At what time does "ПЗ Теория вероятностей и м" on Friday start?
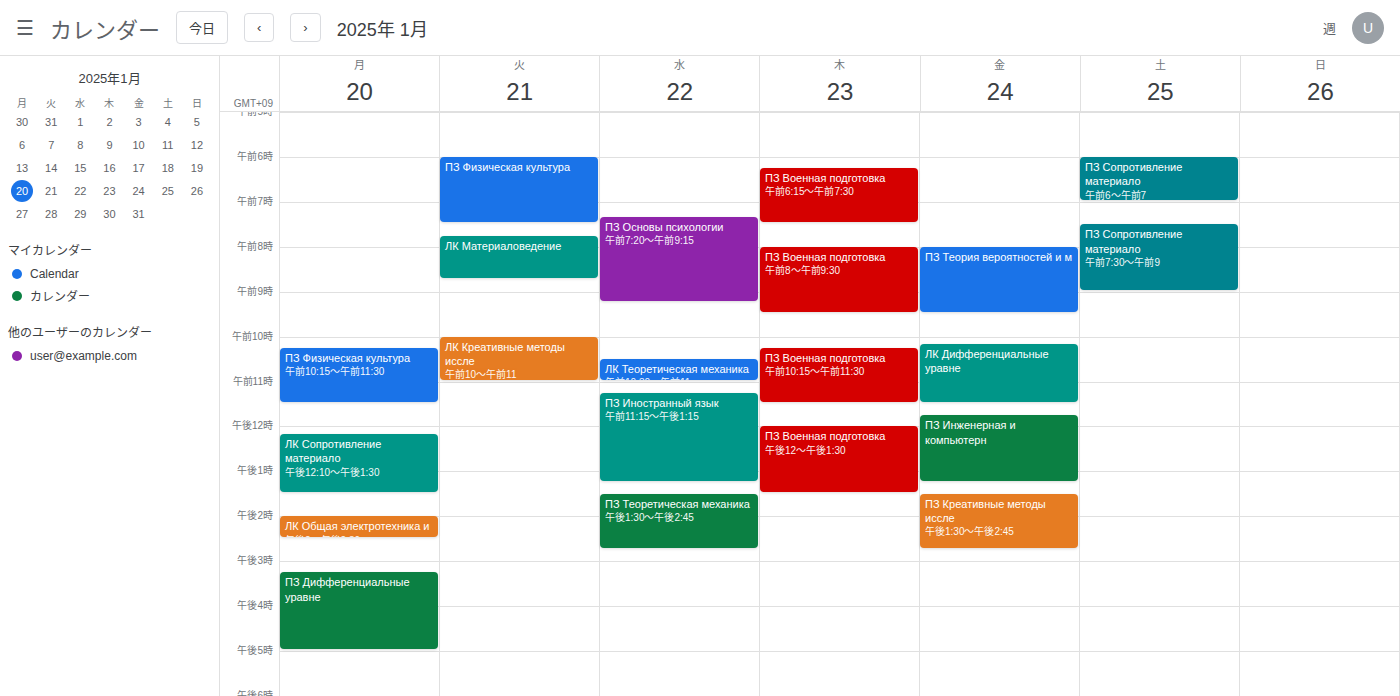
8:00 AM